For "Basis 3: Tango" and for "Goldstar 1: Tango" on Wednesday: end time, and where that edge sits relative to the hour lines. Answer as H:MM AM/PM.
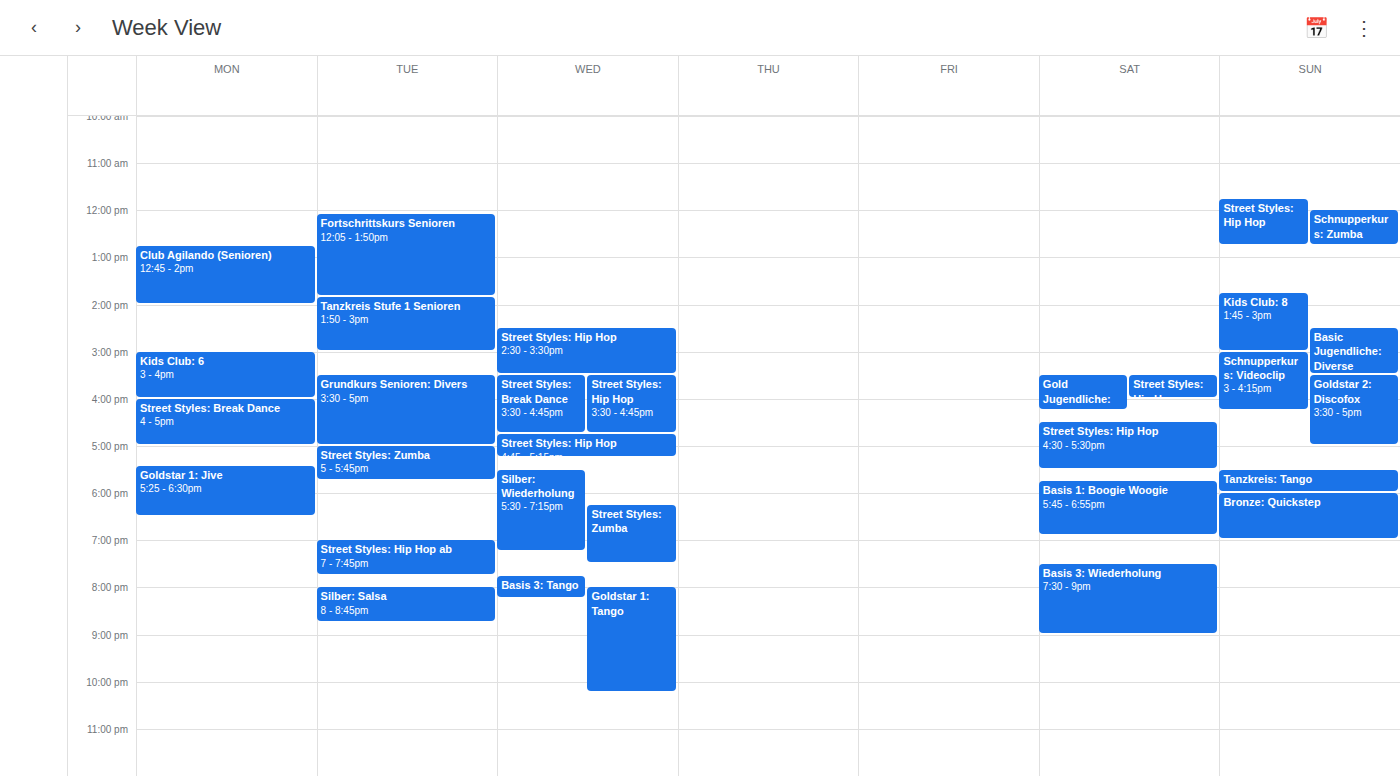
"Basis 3: Tango": 8:15 PM, neither: a quarter of the way from the 8 PM line to the 9 PM line. "Goldstar 1: Tango": 10:15 PM, neither: a quarter of the way from the 10 PM line to the 11 PM line.